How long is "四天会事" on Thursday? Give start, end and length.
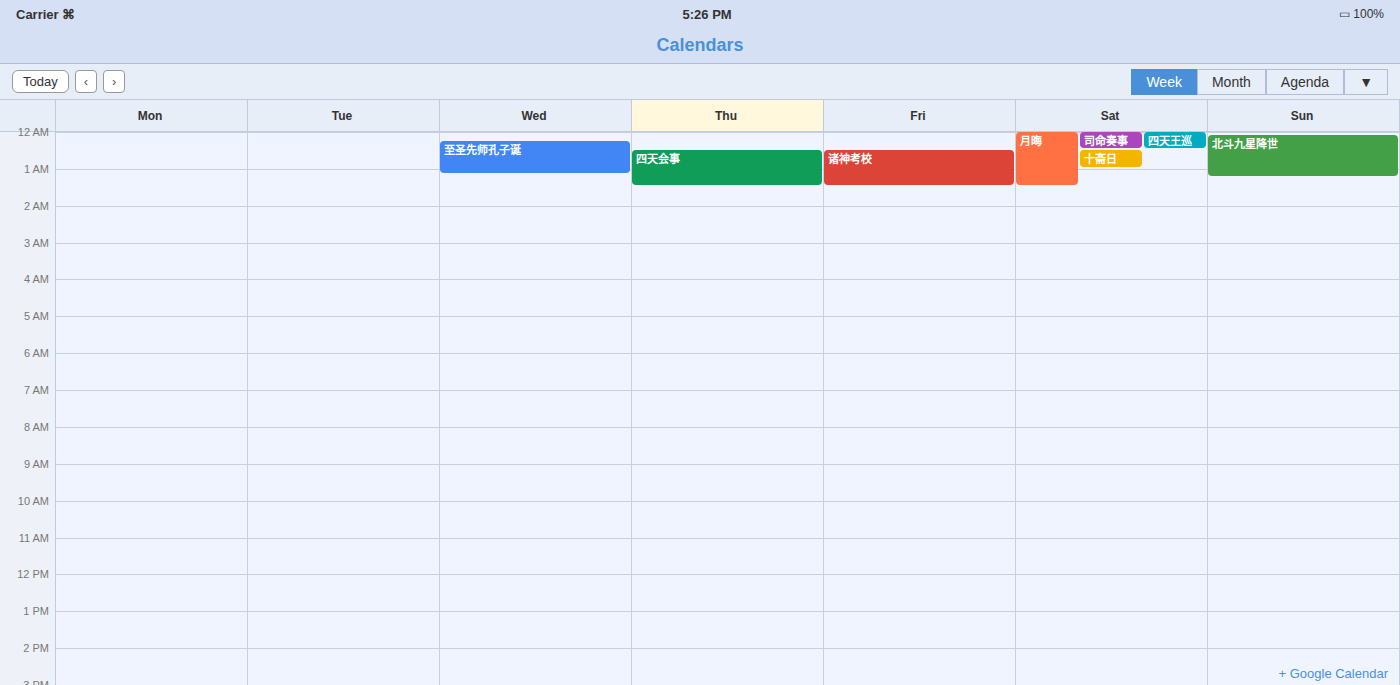
12:30 AM to 1:30 AM, 1 hour